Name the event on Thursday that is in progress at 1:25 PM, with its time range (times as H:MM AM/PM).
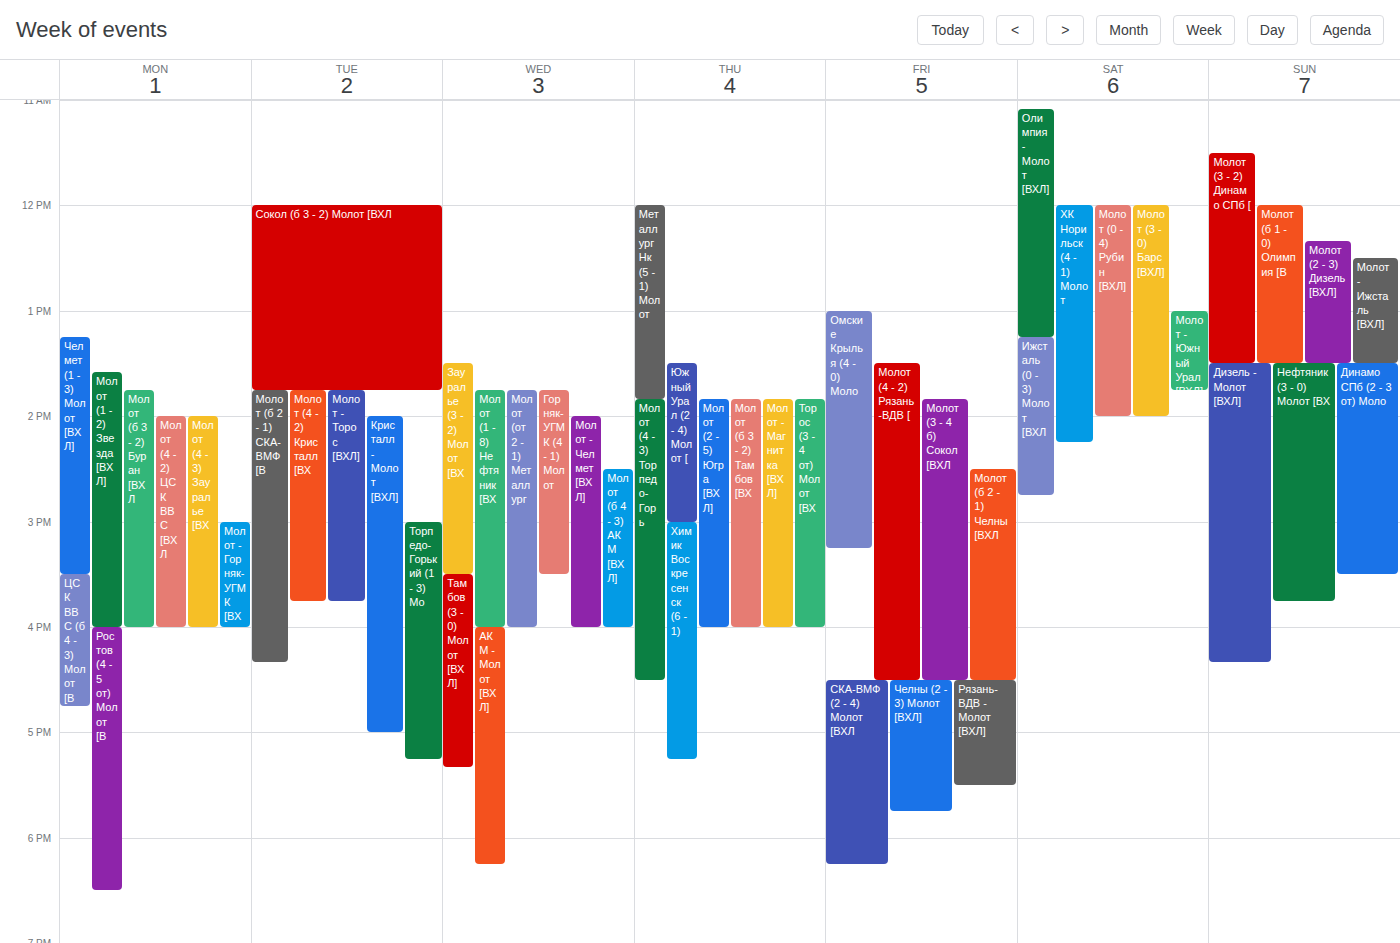
"Металлург Нк (5 - 1) Молот", 12:00 PM to 1:50 PM